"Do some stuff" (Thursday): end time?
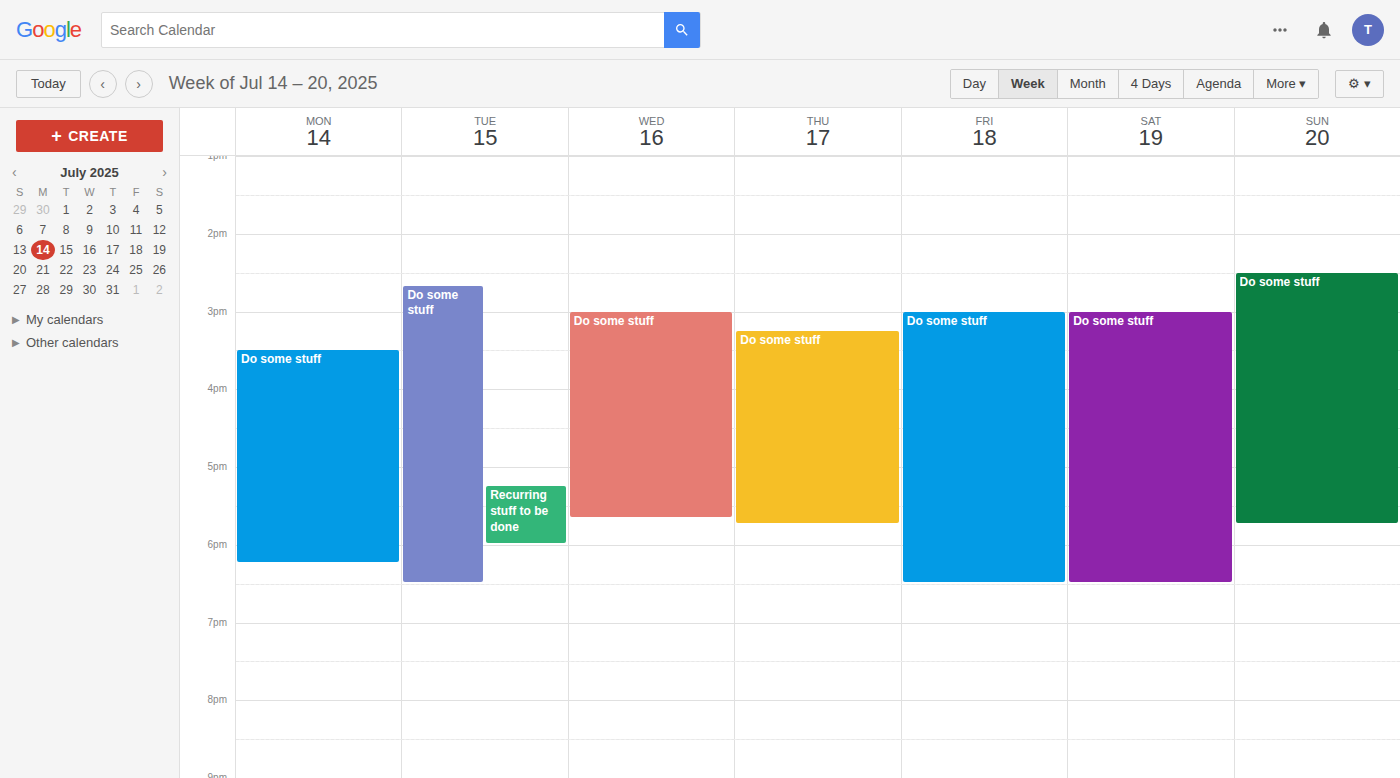
5:45 PM